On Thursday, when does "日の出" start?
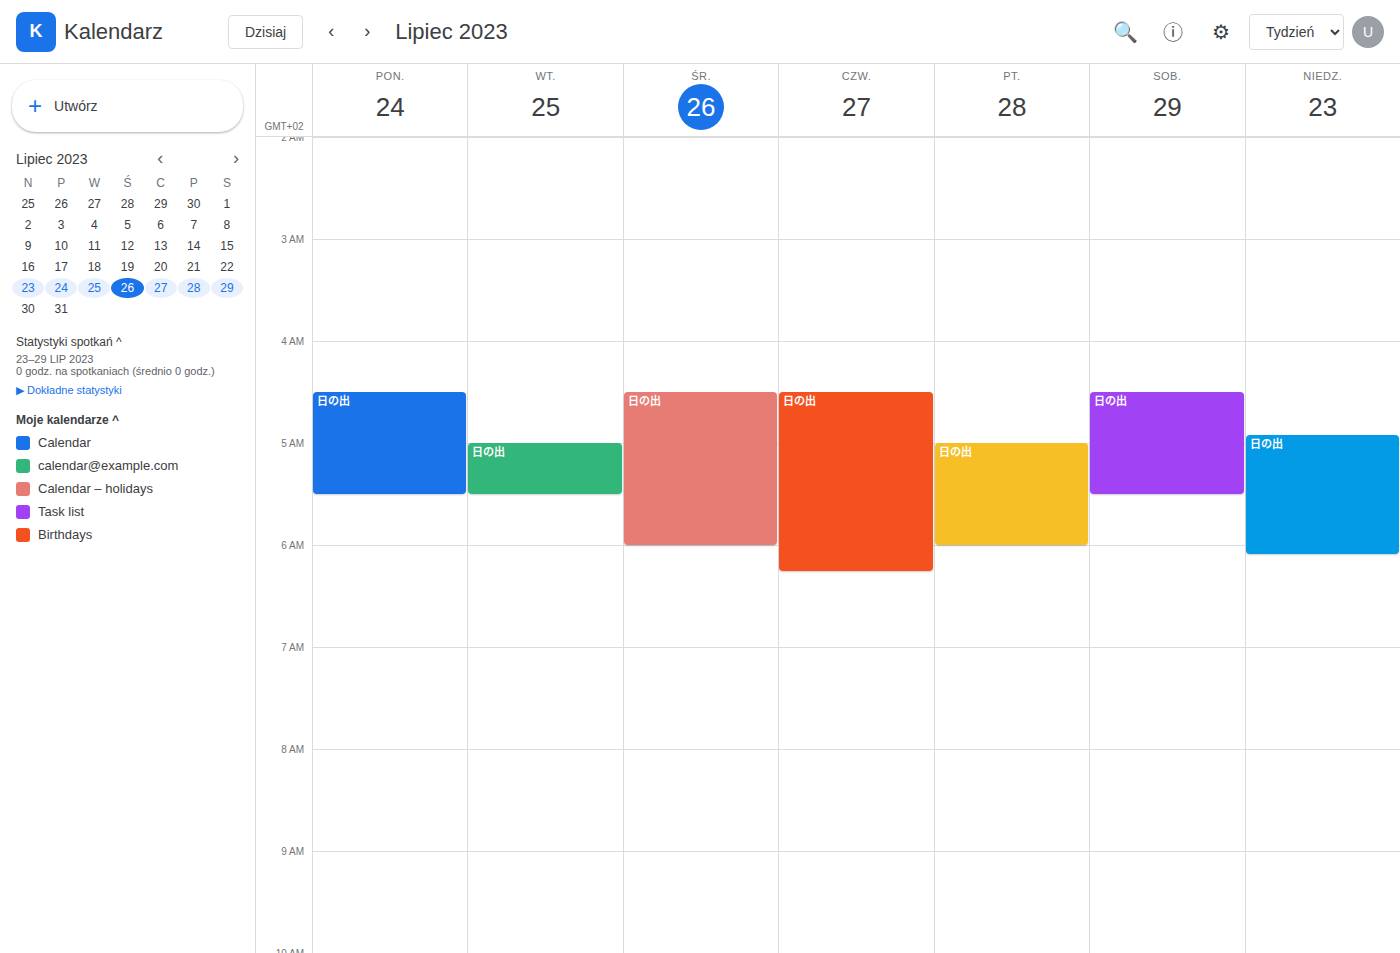
4:30 AM